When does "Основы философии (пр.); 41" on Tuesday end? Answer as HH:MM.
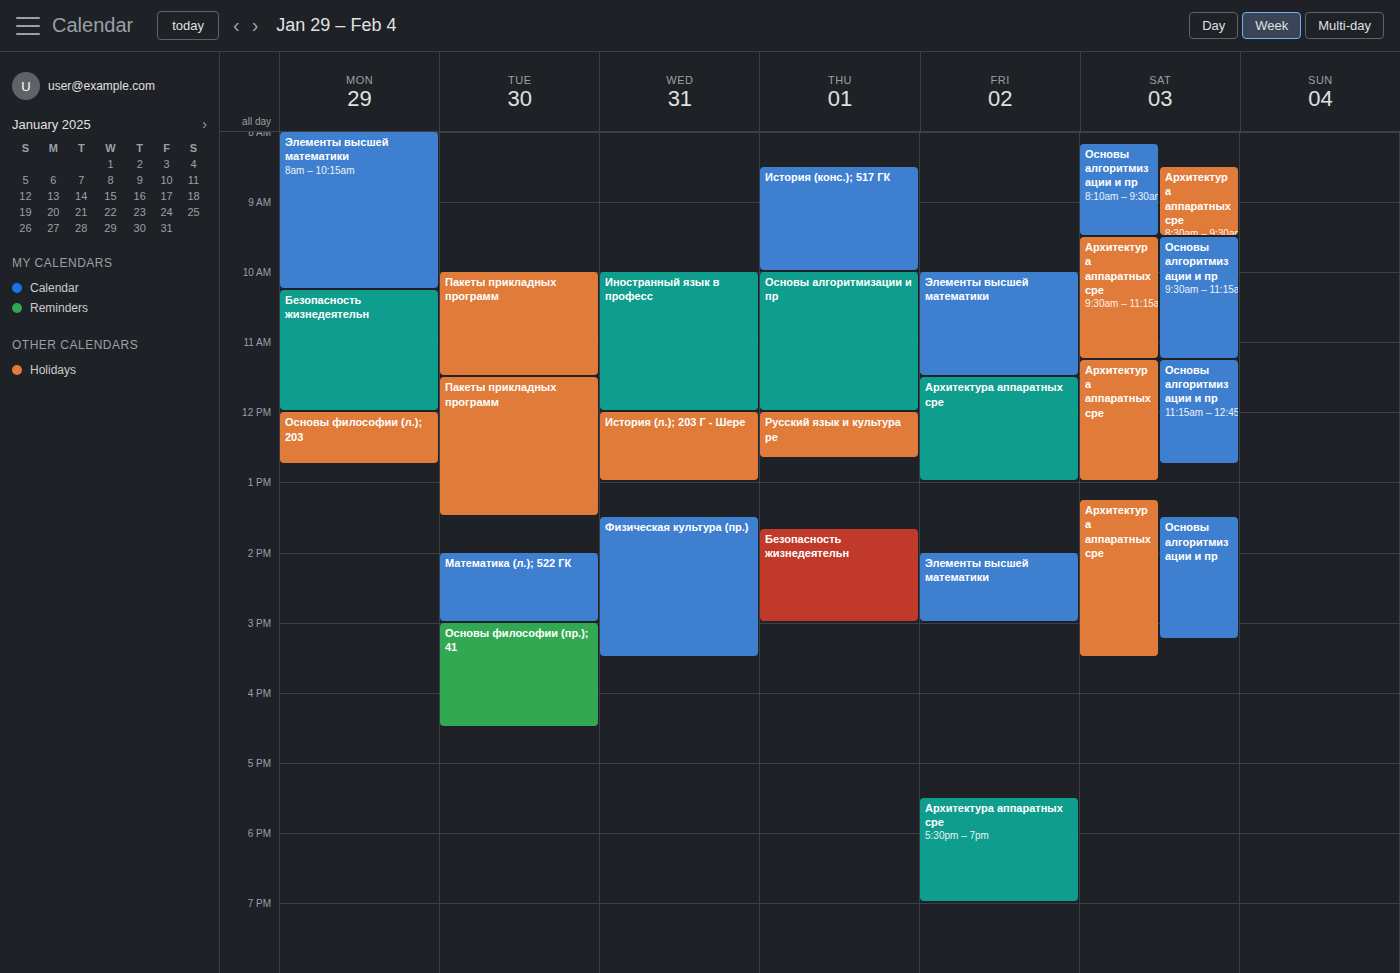
16:30